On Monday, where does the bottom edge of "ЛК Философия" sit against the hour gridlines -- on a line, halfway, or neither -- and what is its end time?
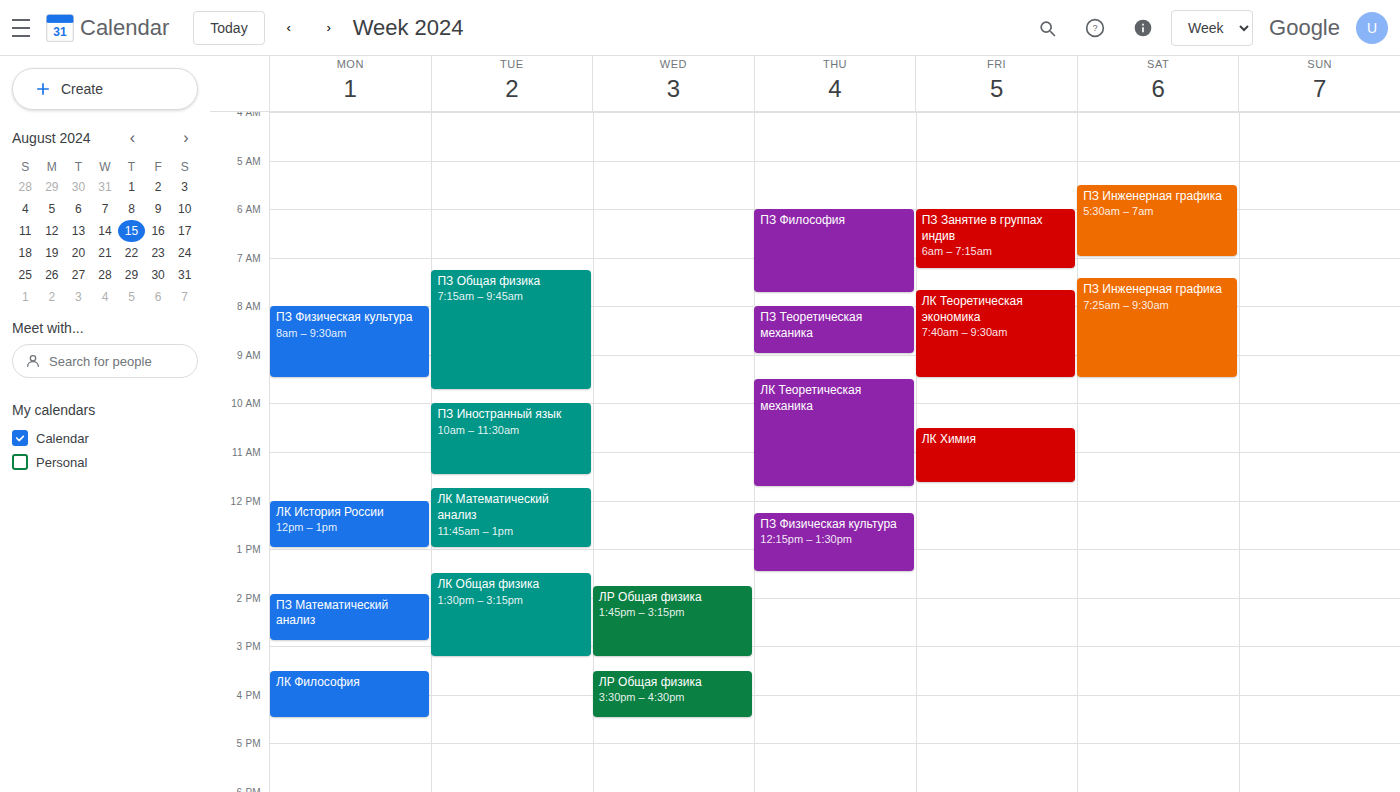
4:30 PM -- halfway between the 4 PM and 5 PM lines.